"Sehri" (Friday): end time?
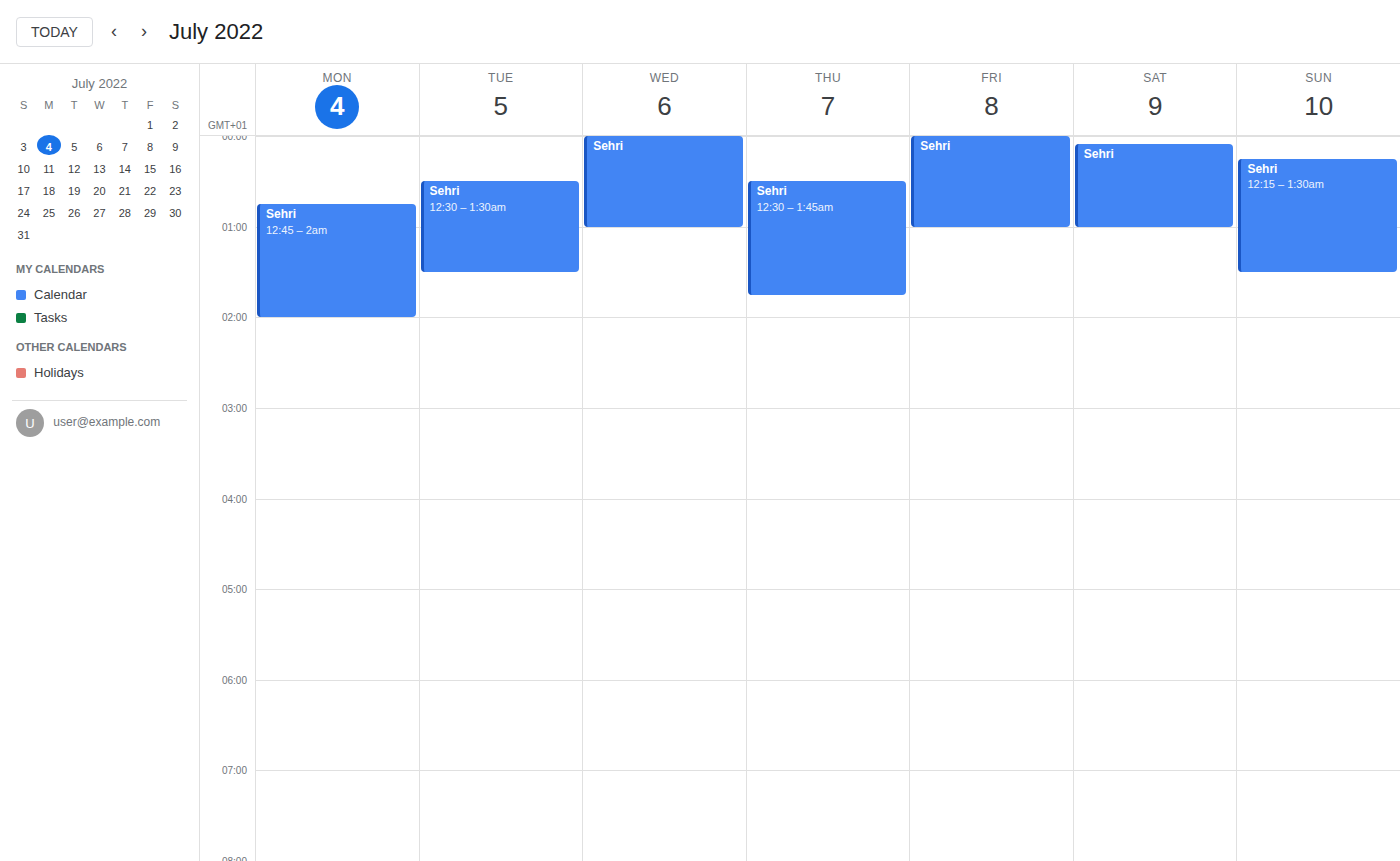
1:00 AM